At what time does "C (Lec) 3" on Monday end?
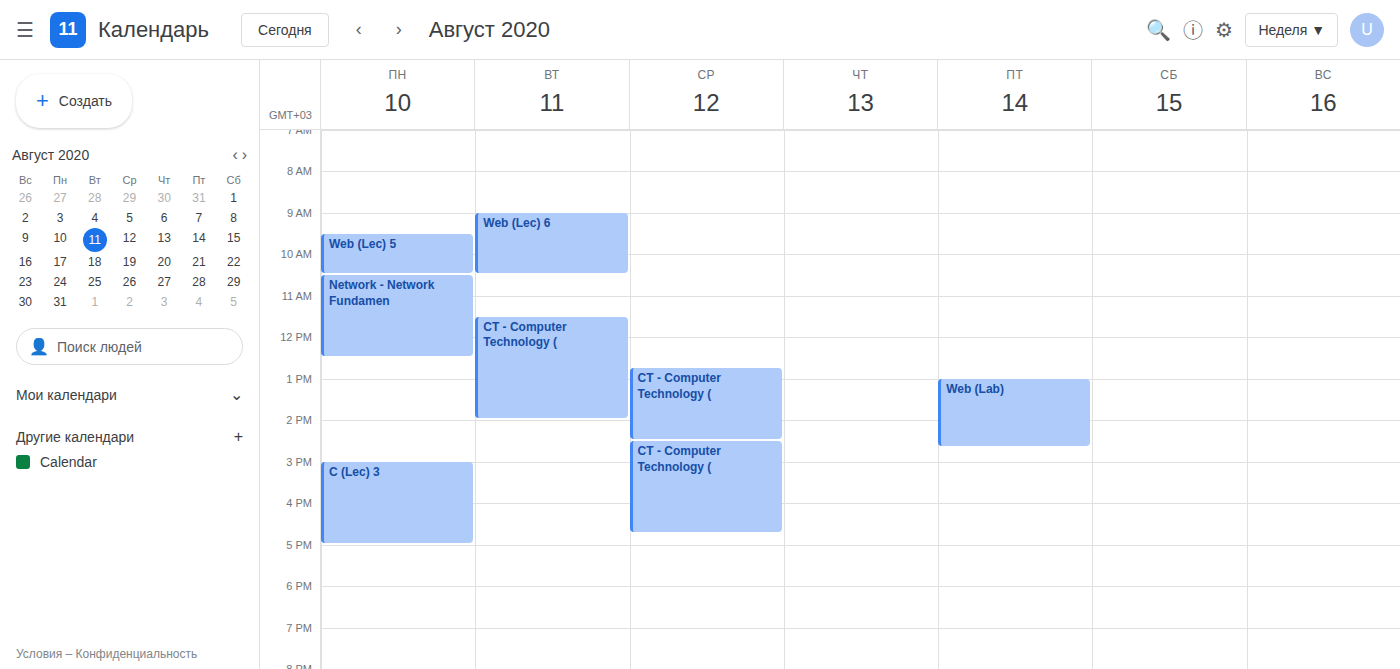
5:00 PM